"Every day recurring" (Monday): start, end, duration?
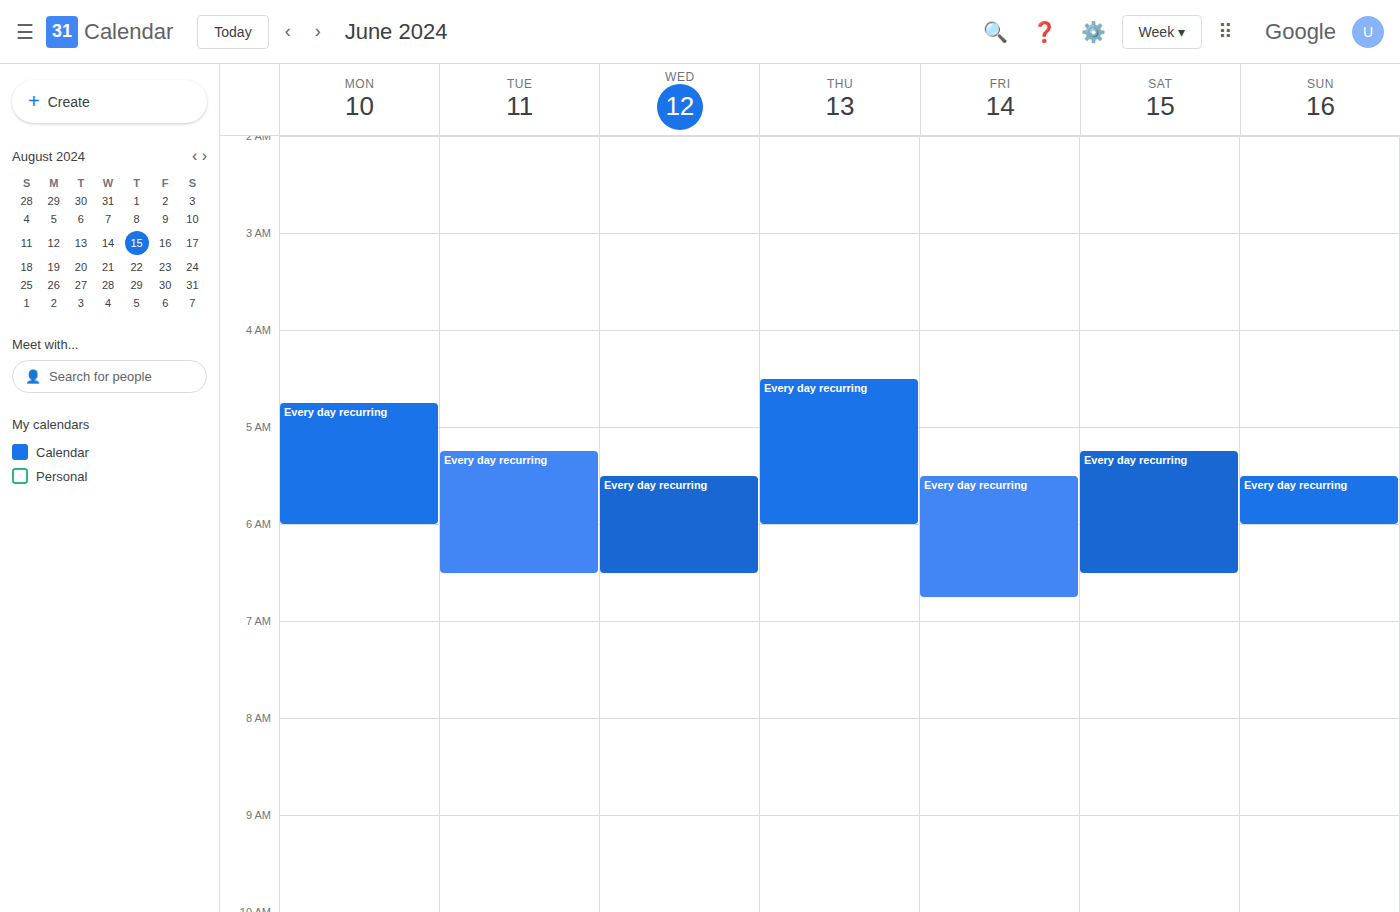
4:45 AM to 6:00 AM, 1 hour 15 minutes